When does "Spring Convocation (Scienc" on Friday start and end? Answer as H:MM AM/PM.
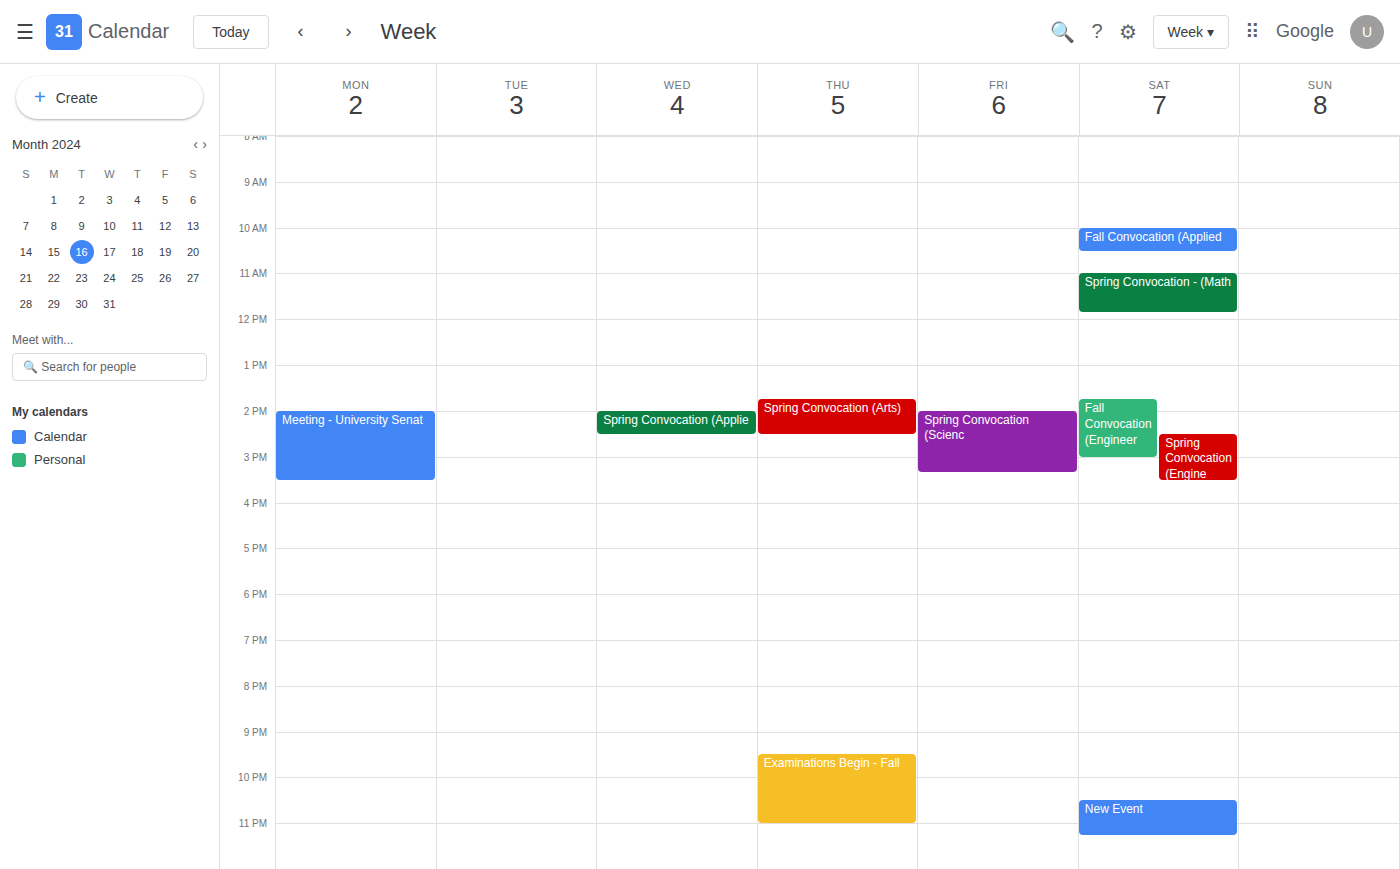
2:00 PM to 3:20 PM